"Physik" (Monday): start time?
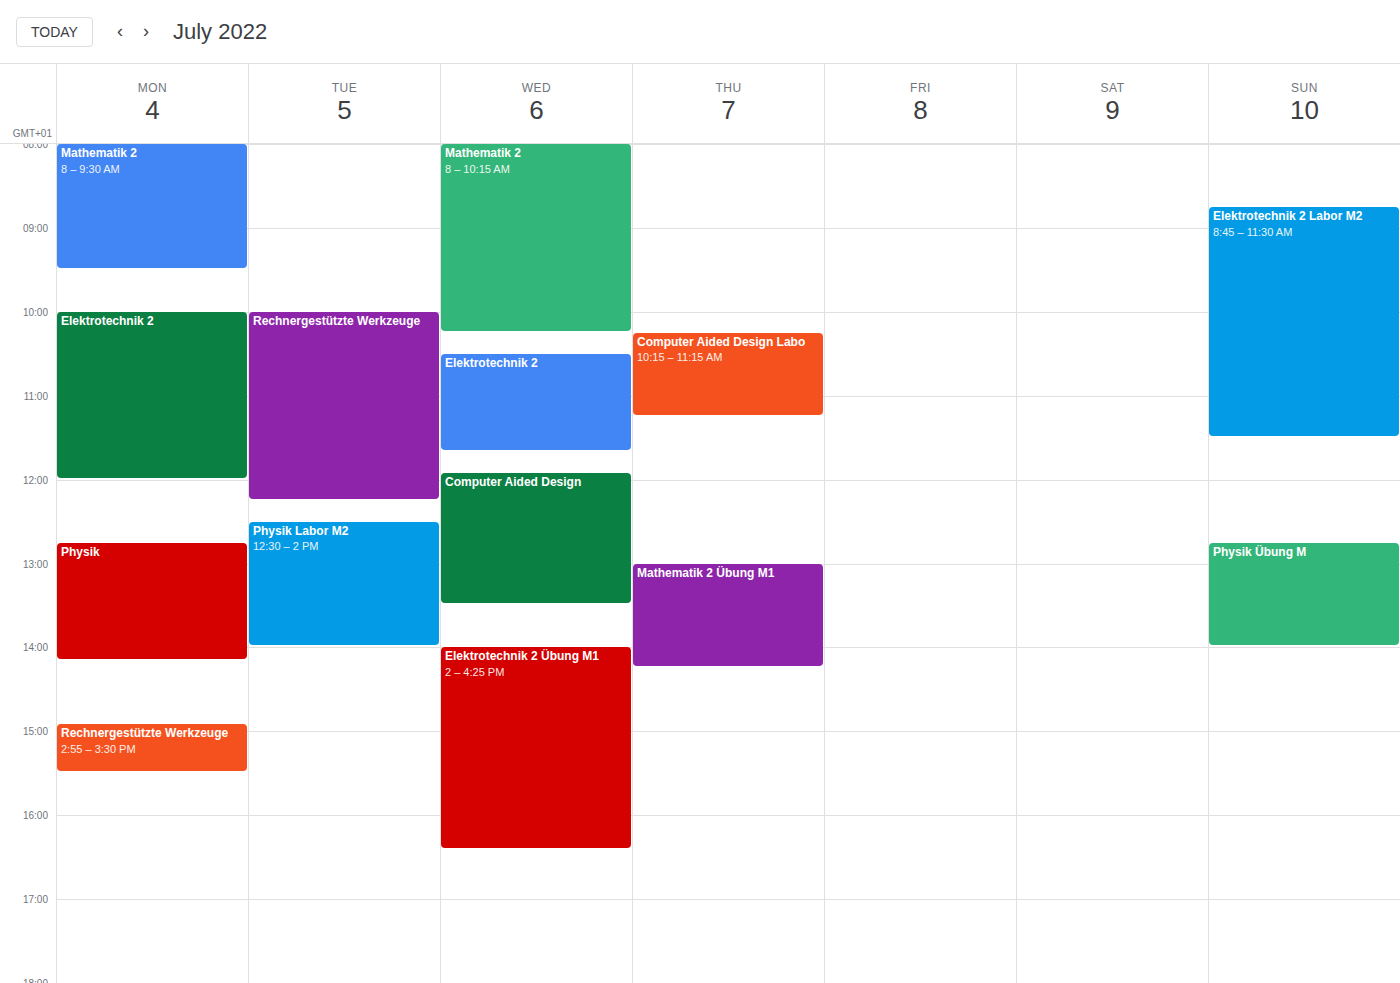
12:45 PM